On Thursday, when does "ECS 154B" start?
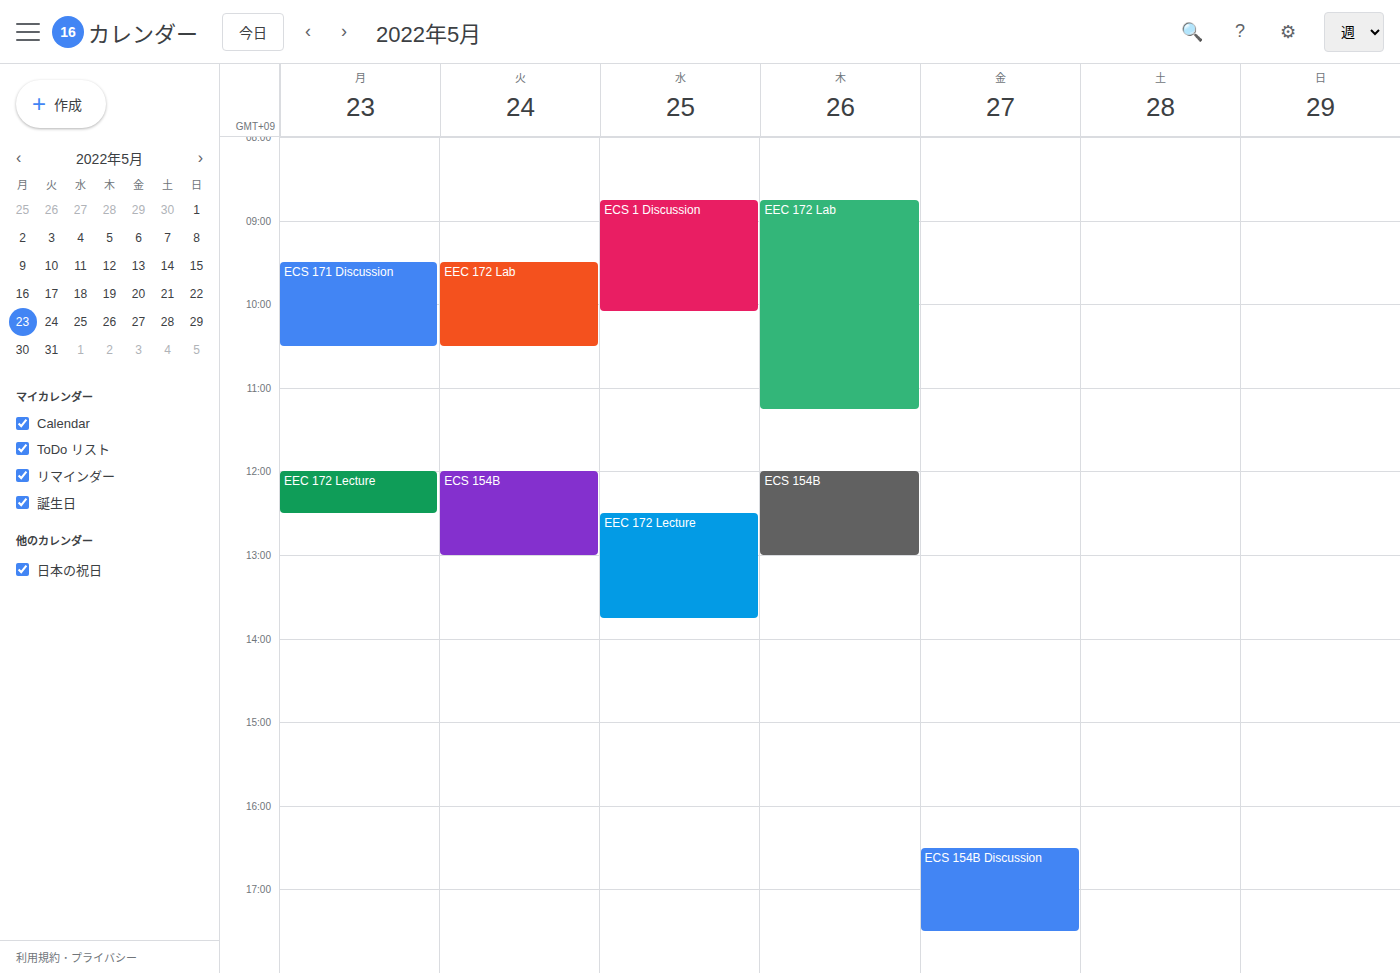
12:00 PM